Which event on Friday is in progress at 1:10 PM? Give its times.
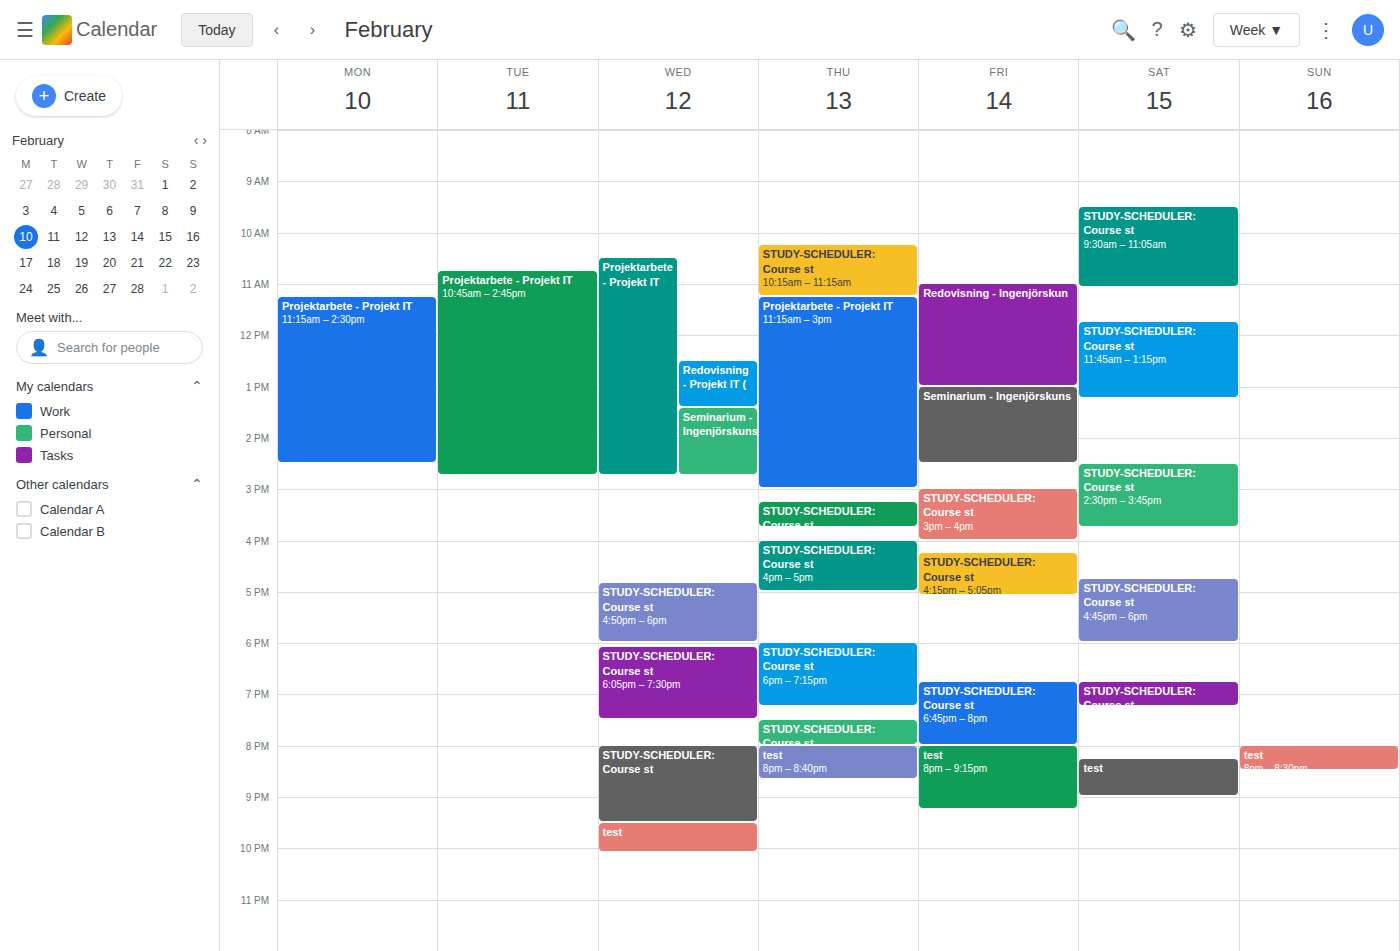
"Seminarium - Ingenjörskuns", 1:00 PM to 2:30 PM